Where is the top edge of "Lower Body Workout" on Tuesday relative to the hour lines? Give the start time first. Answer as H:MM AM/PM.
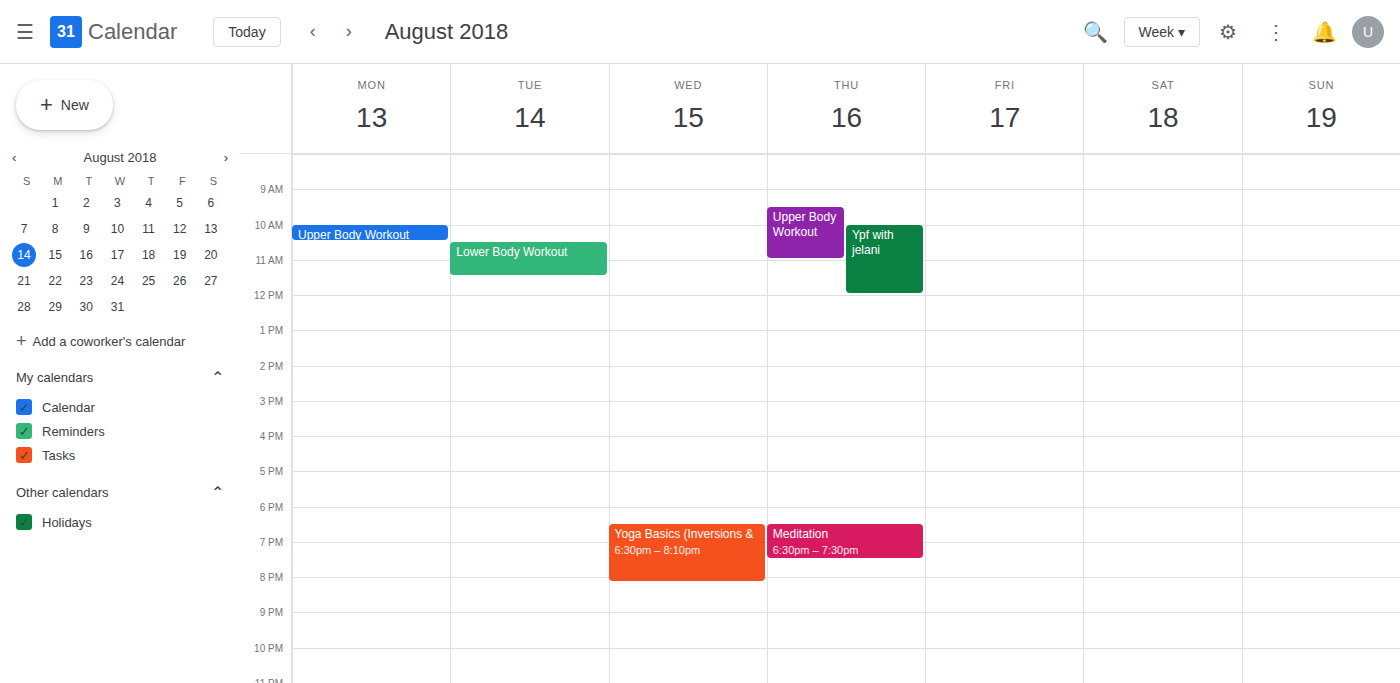
10:30 AM -- halfway between the 10 AM and 11 AM lines.